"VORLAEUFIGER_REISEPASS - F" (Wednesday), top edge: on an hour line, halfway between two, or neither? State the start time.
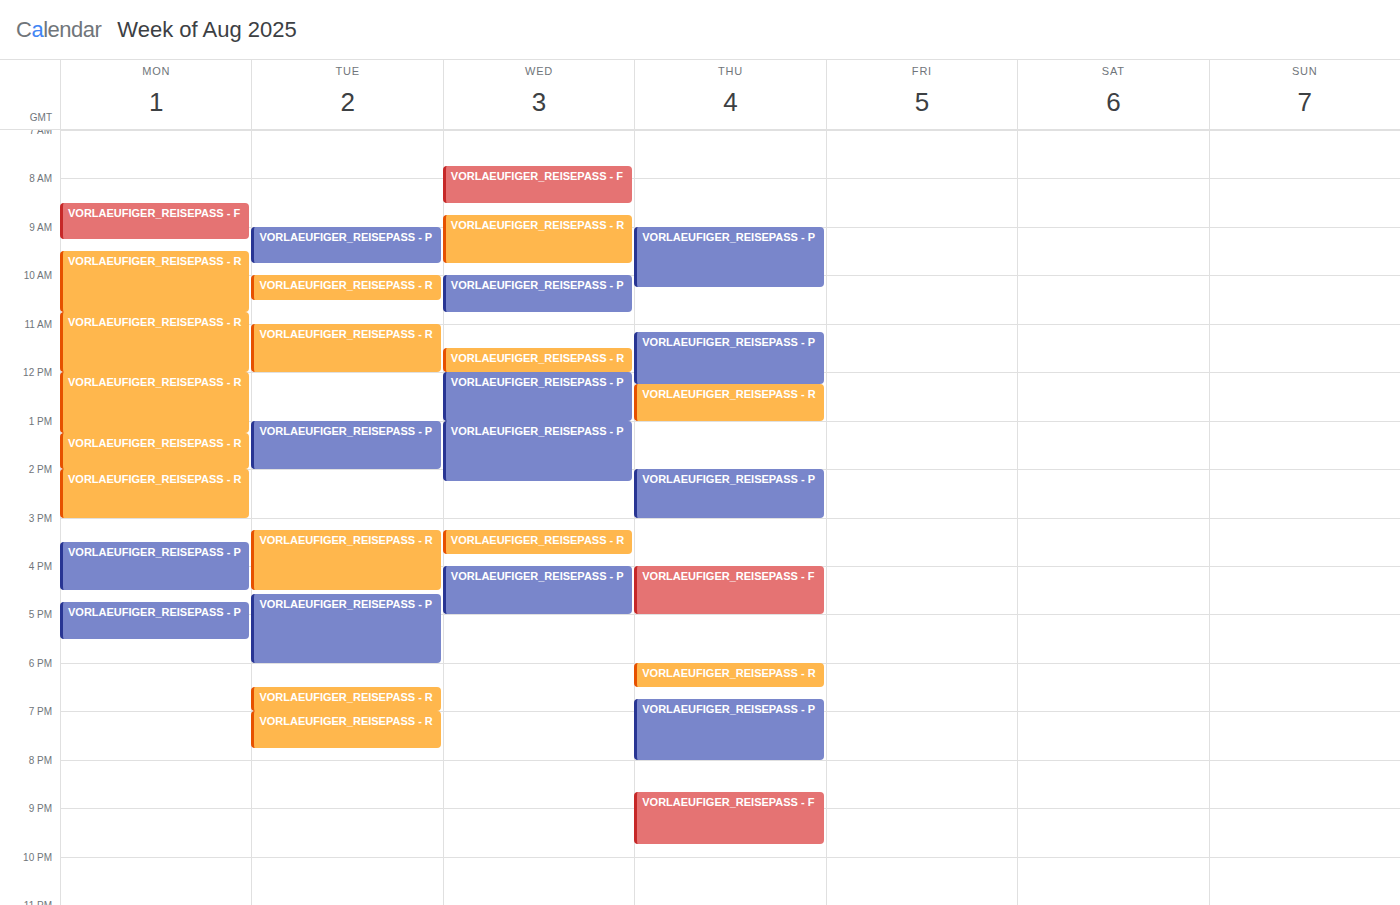
7:45 AM -- neither: three quarters of the way from the 7 AM line to the 8 AM line.